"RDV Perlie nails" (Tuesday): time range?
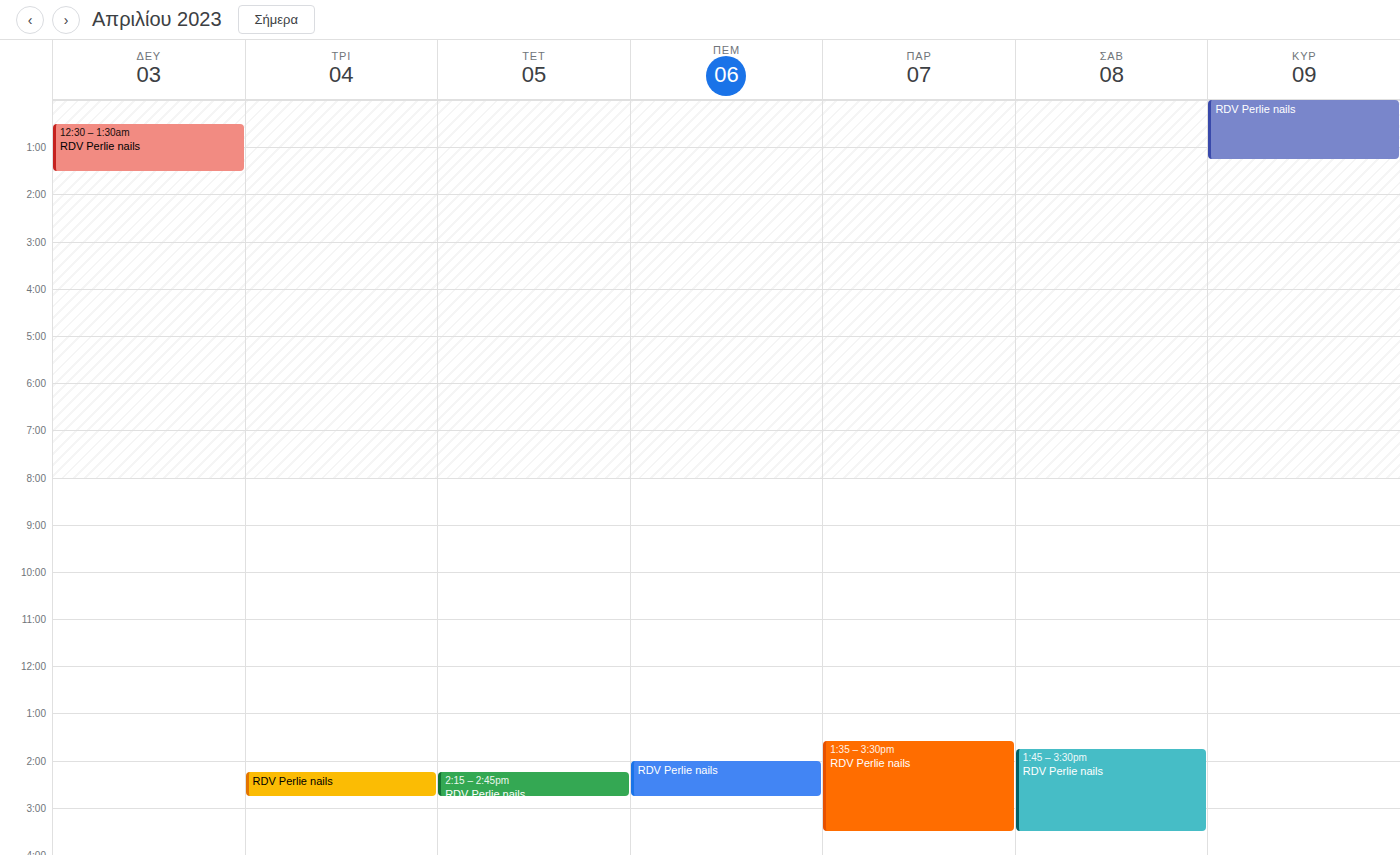
2:15 PM to 2:45 PM